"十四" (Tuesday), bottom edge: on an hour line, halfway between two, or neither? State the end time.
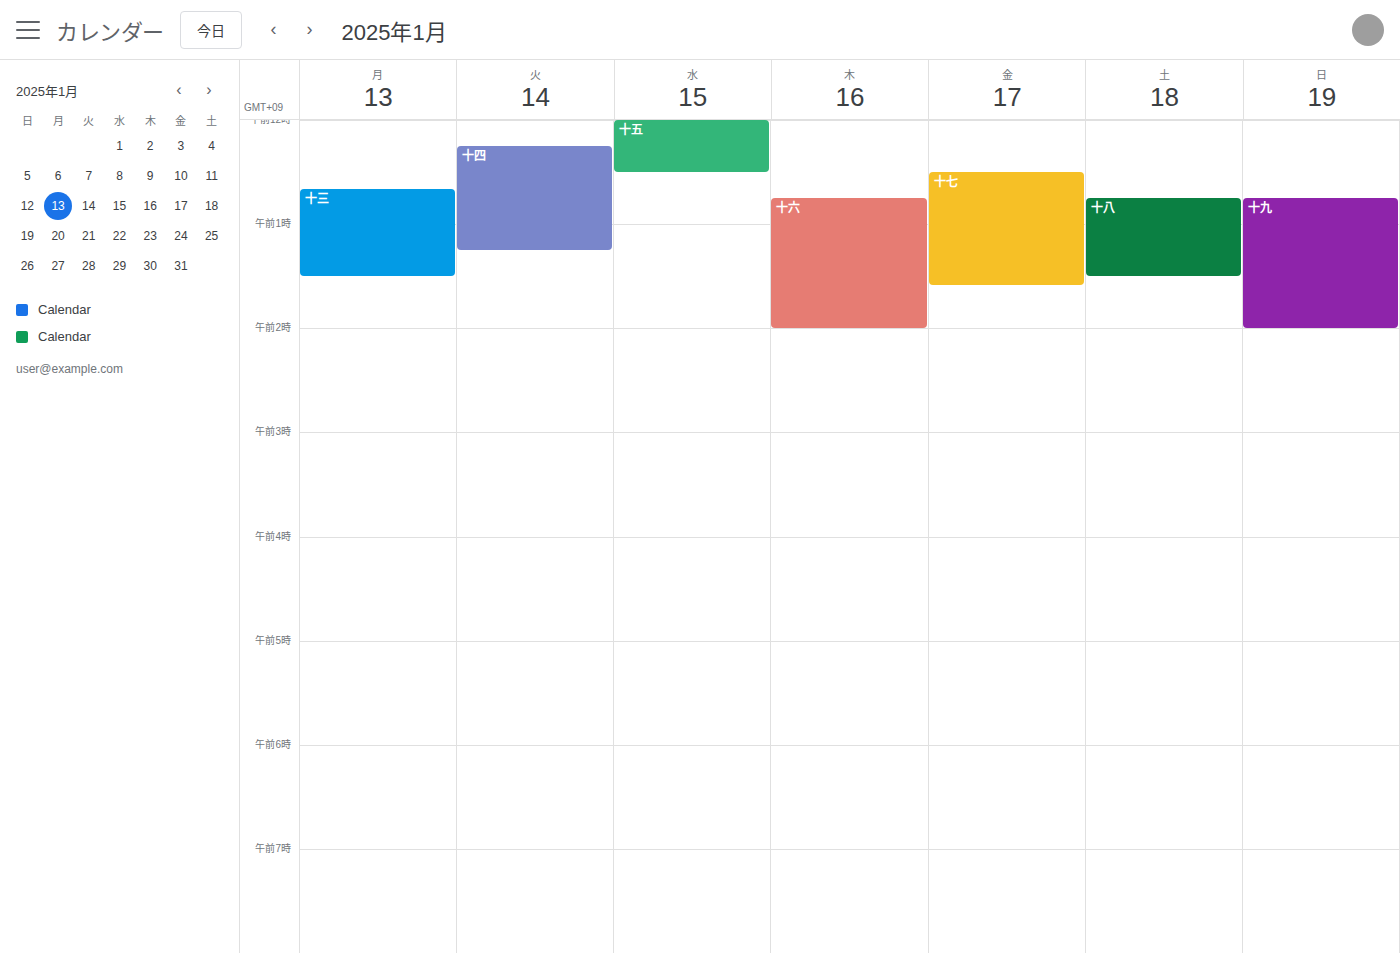
1:15 AM -- neither: a quarter of the way from the 1 AM line to the 2 AM line.